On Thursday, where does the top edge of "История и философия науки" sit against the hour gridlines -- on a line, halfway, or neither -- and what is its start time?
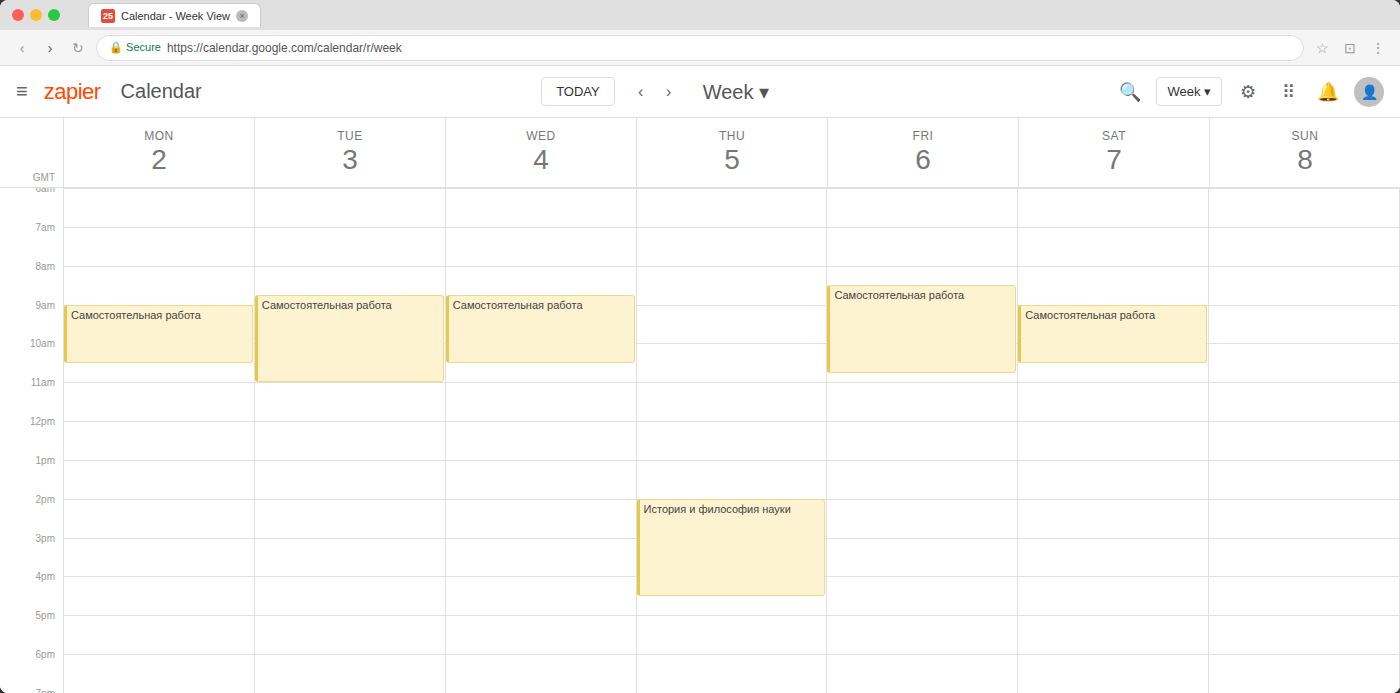
2:00 PM -- exactly on the 2 PM line.